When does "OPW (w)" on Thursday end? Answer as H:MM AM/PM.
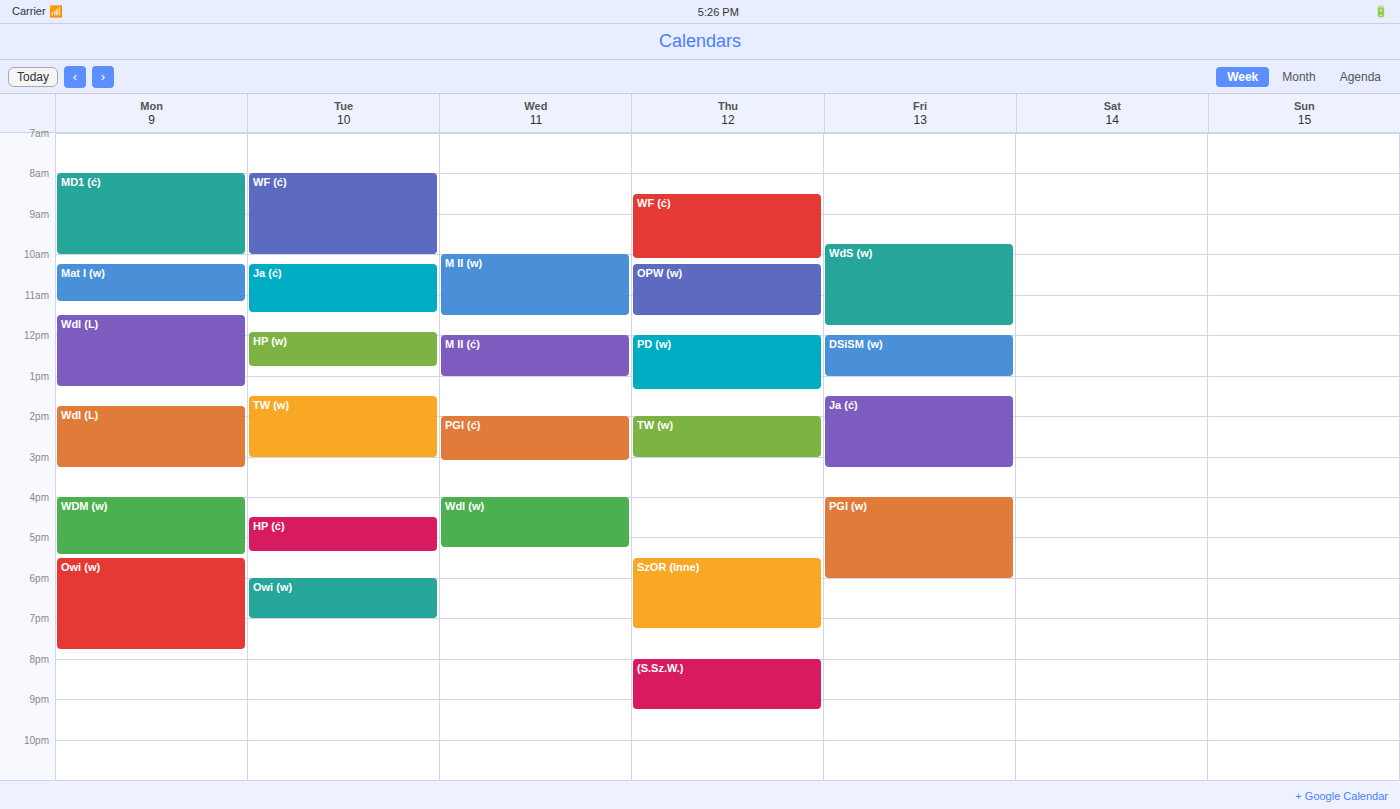
11:30 AM